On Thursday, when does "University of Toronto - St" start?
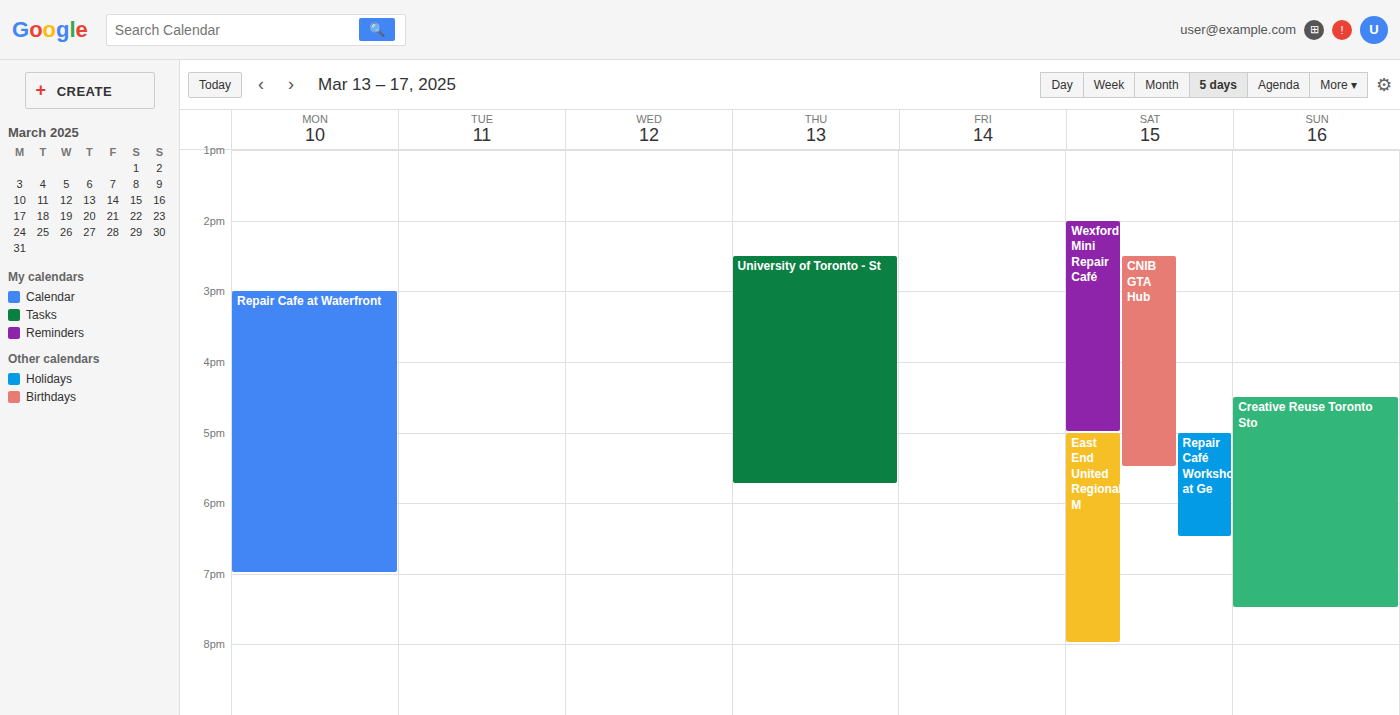
2:30 PM